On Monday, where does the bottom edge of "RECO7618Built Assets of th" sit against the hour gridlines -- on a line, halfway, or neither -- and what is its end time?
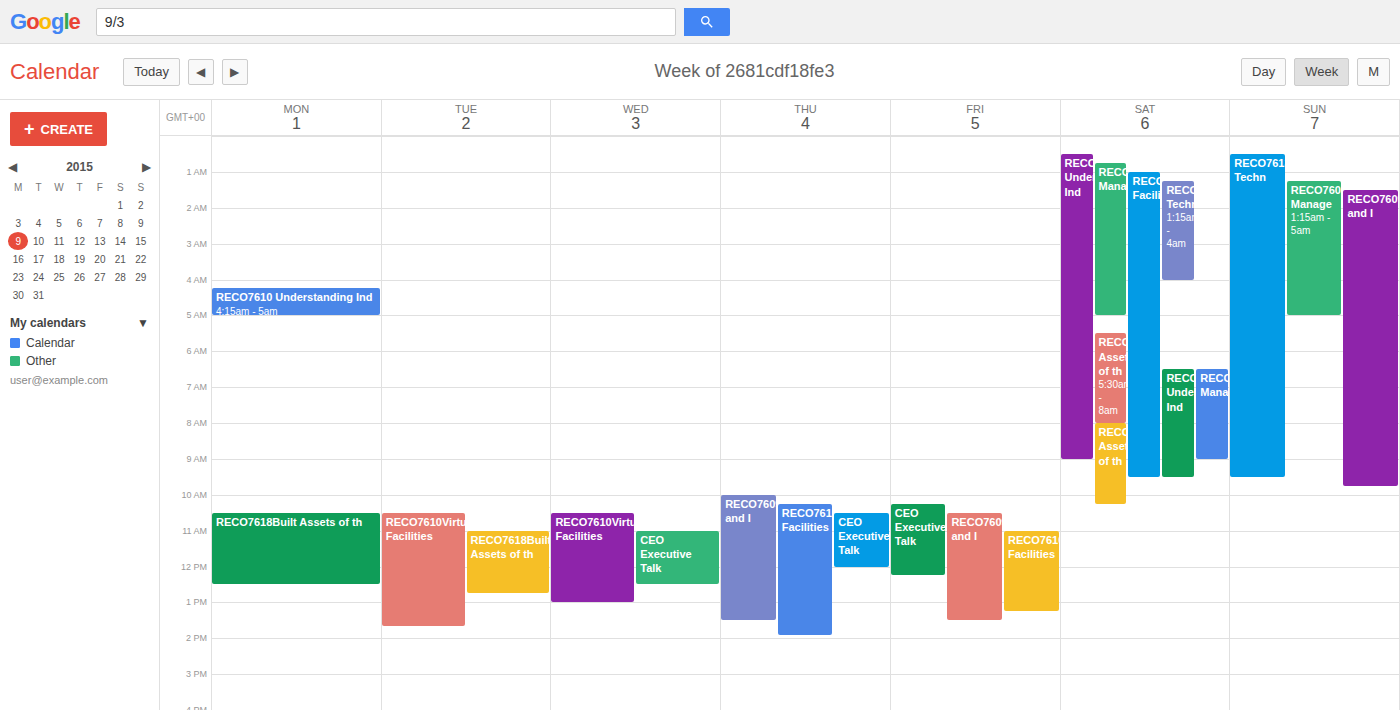
12:30 PM -- halfway between the 12 PM and 1 PM lines.